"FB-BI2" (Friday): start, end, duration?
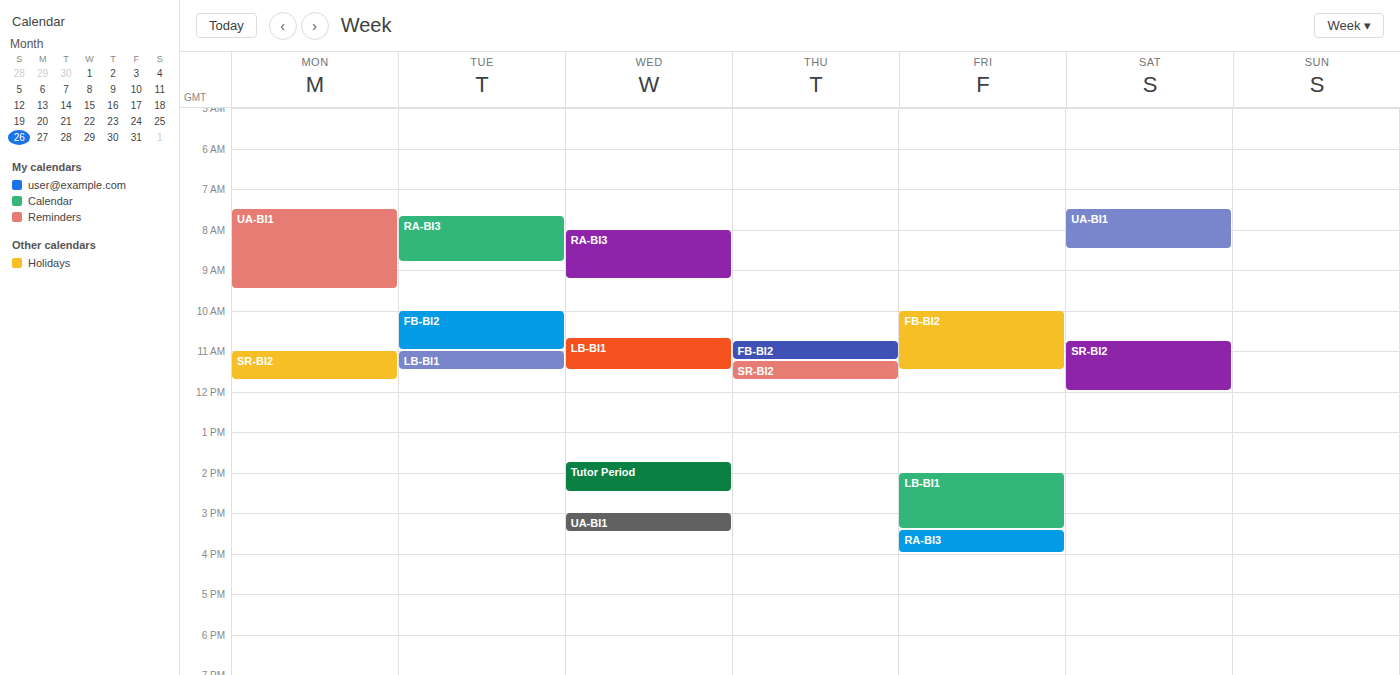
10:00 AM to 11:30 AM, 1 hour 30 minutes